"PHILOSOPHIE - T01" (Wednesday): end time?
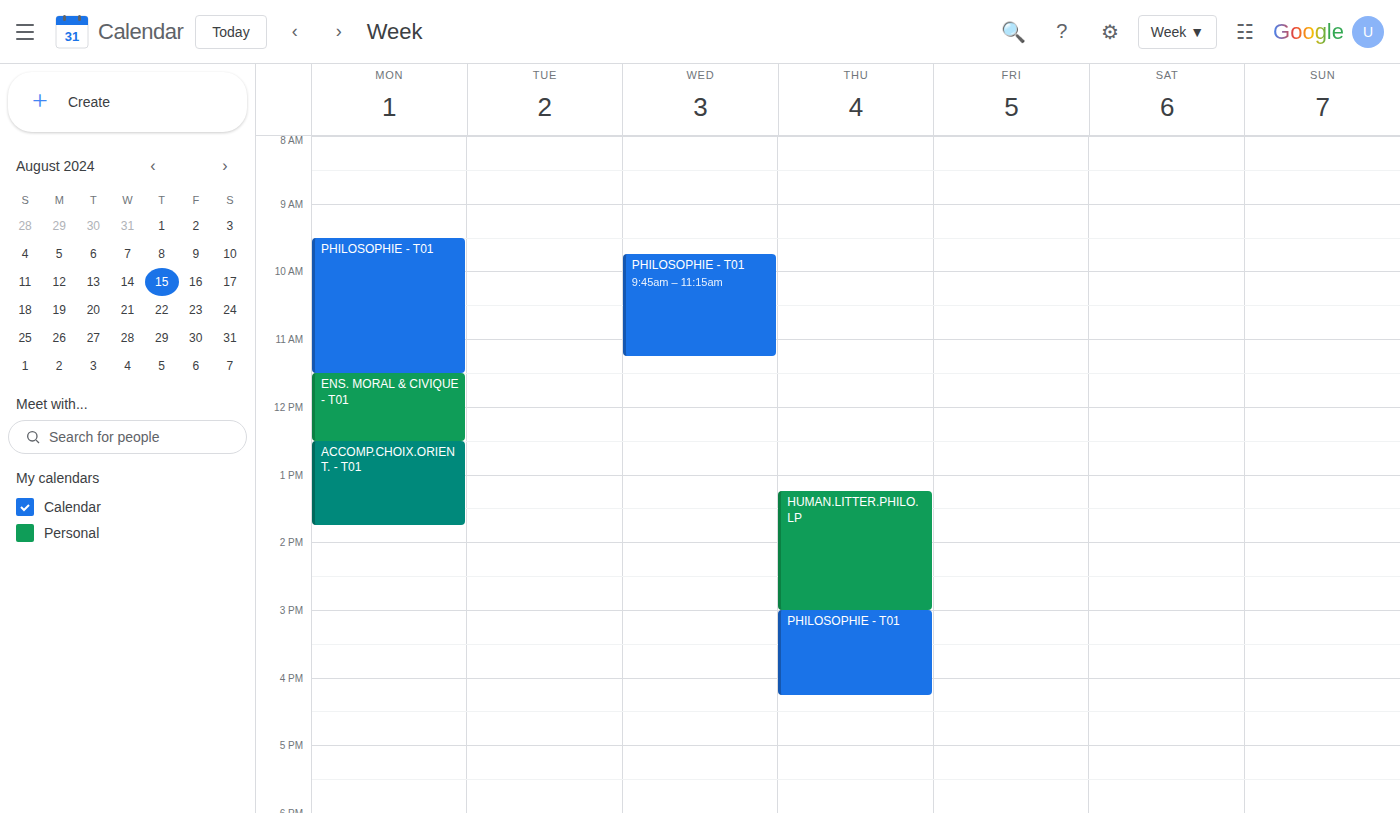
11:15 AM